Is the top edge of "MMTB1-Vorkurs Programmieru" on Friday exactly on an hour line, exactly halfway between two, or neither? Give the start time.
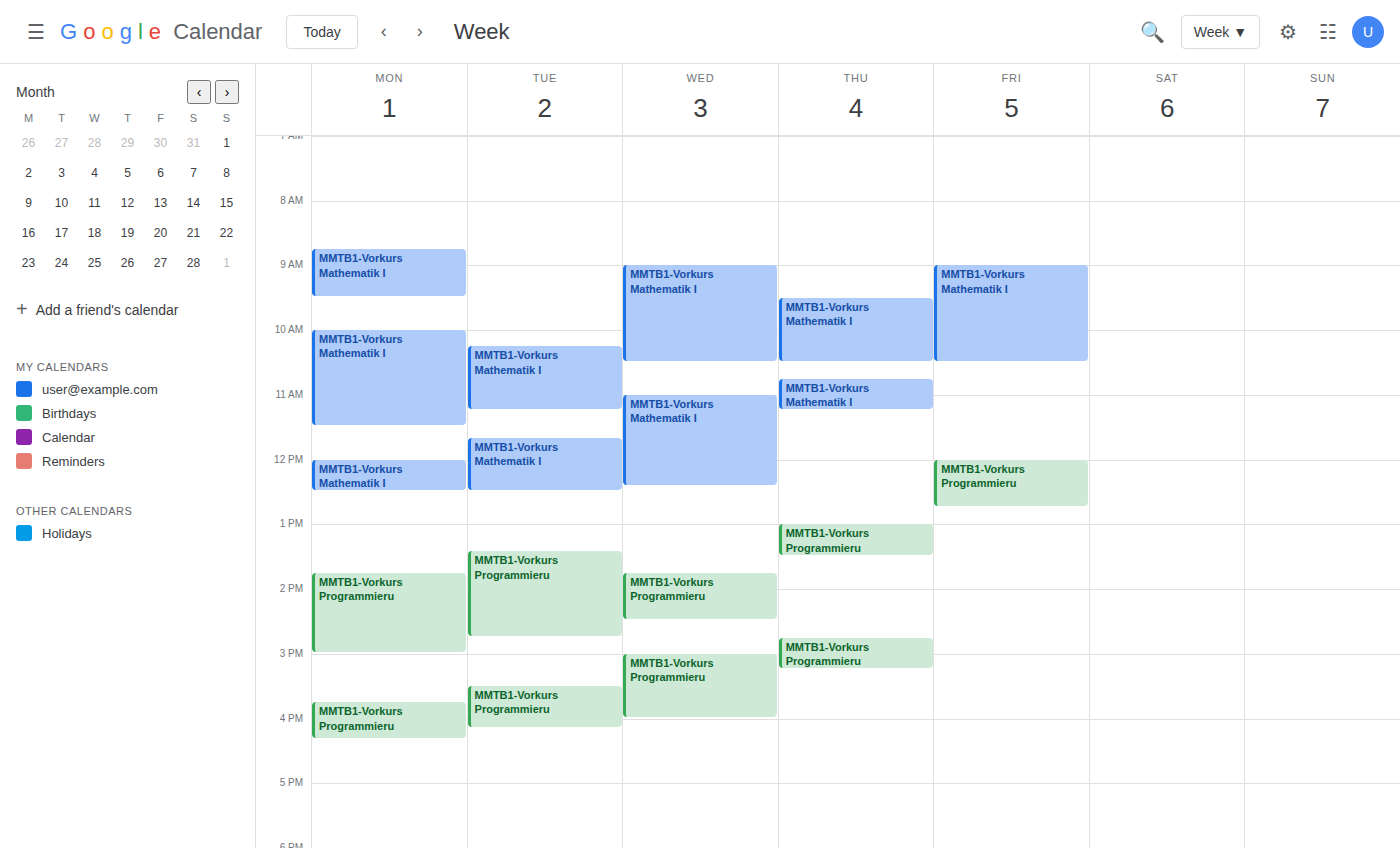
12:00 -- exactly on the 12:00 line.